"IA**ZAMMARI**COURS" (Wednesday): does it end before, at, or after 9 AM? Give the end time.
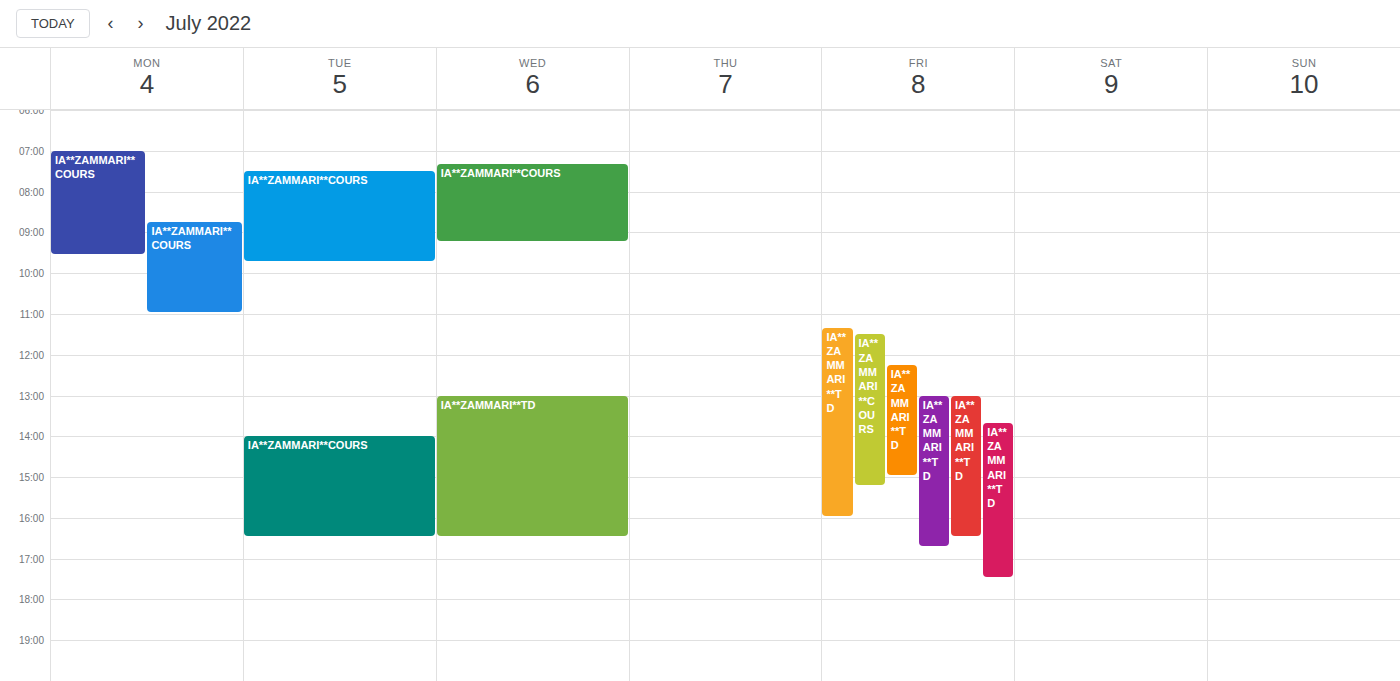
9:15 AM -- after 9 AM, 15 minutes below the 9 AM line.